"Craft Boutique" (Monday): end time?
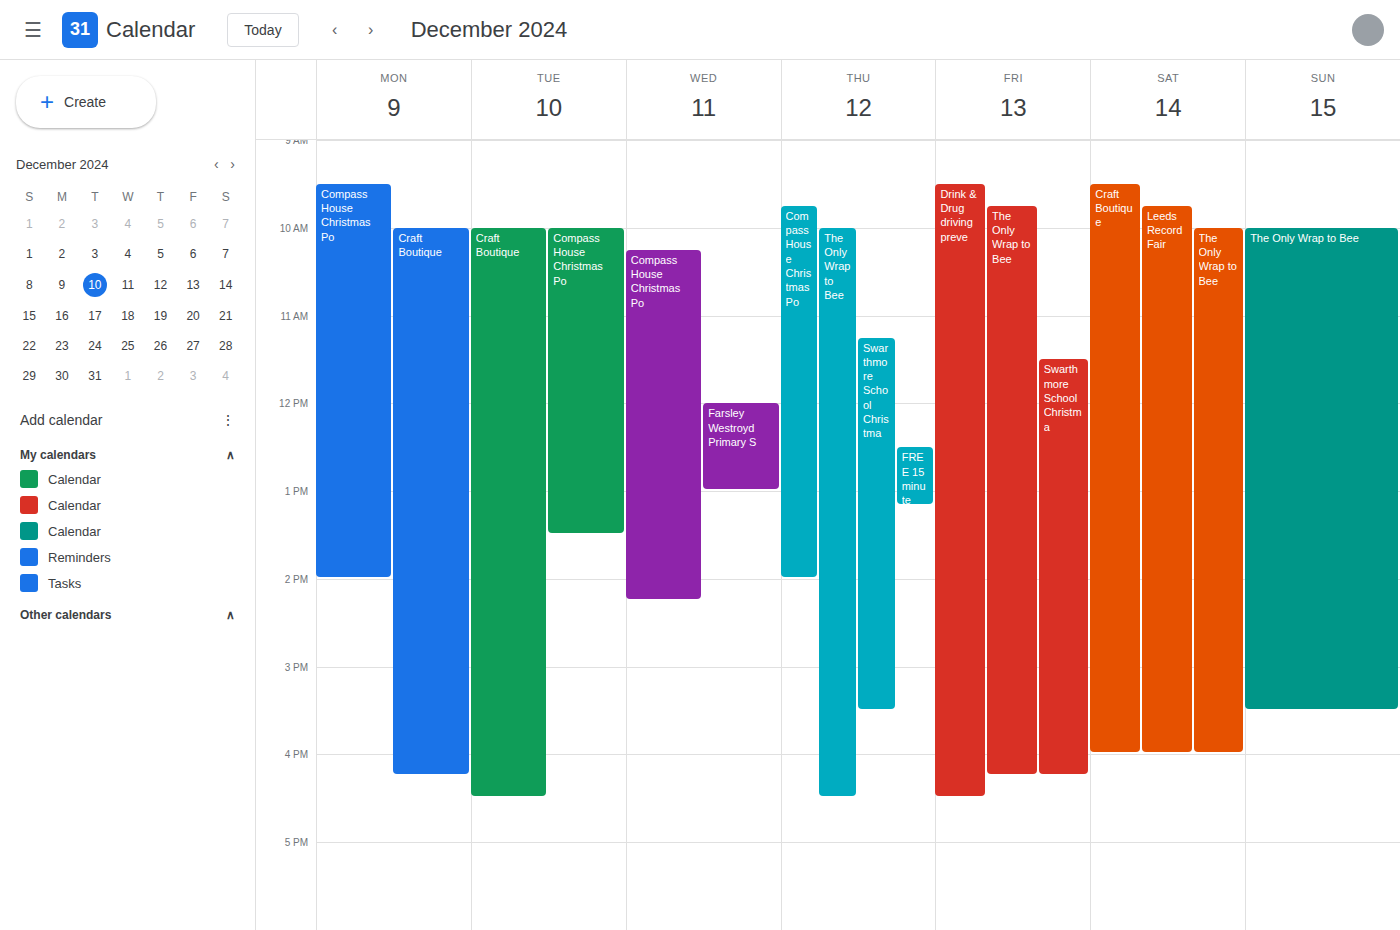
16:15